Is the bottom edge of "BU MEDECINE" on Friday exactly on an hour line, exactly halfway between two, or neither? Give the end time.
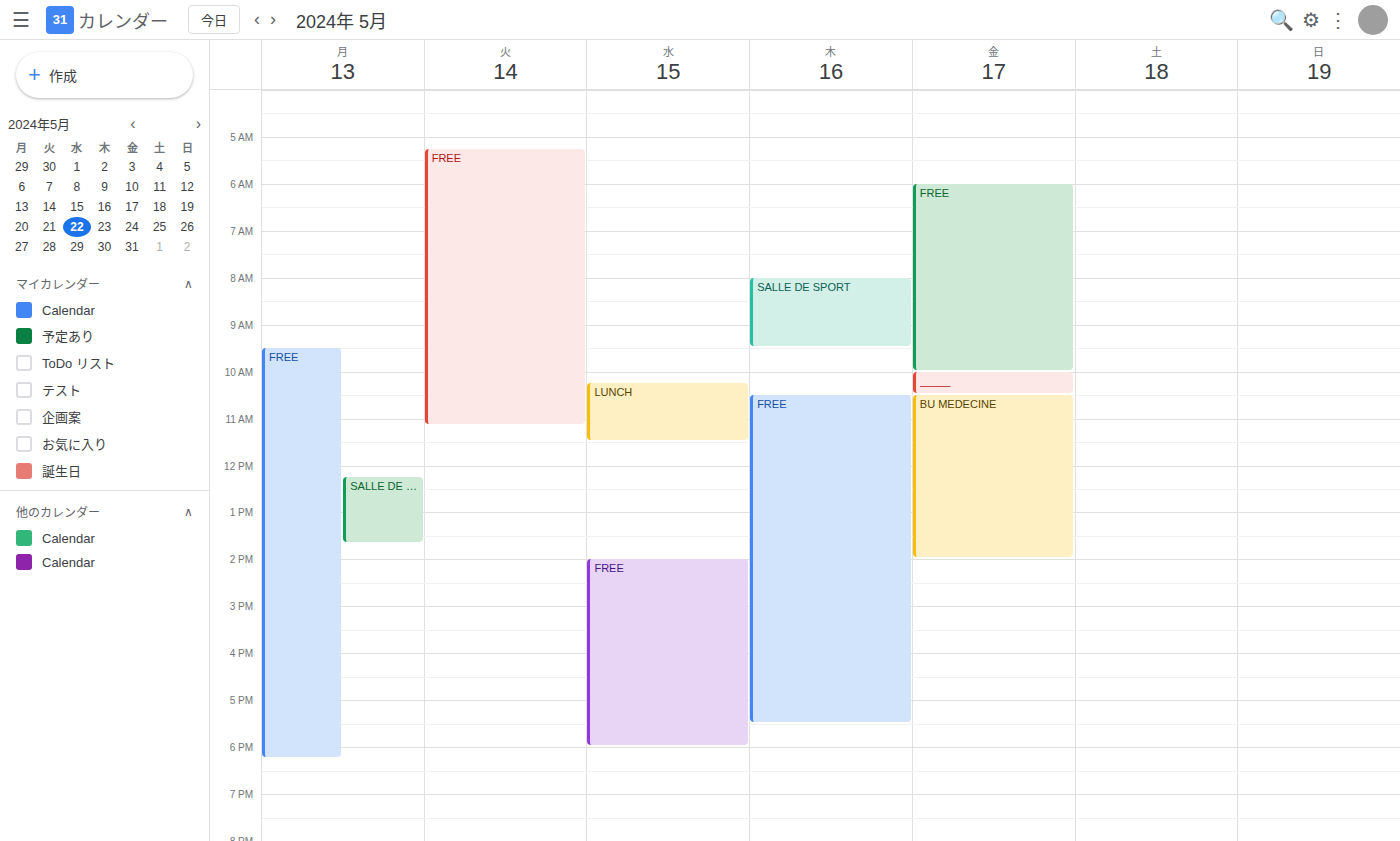
2:00 PM -- exactly on the 2 PM line.